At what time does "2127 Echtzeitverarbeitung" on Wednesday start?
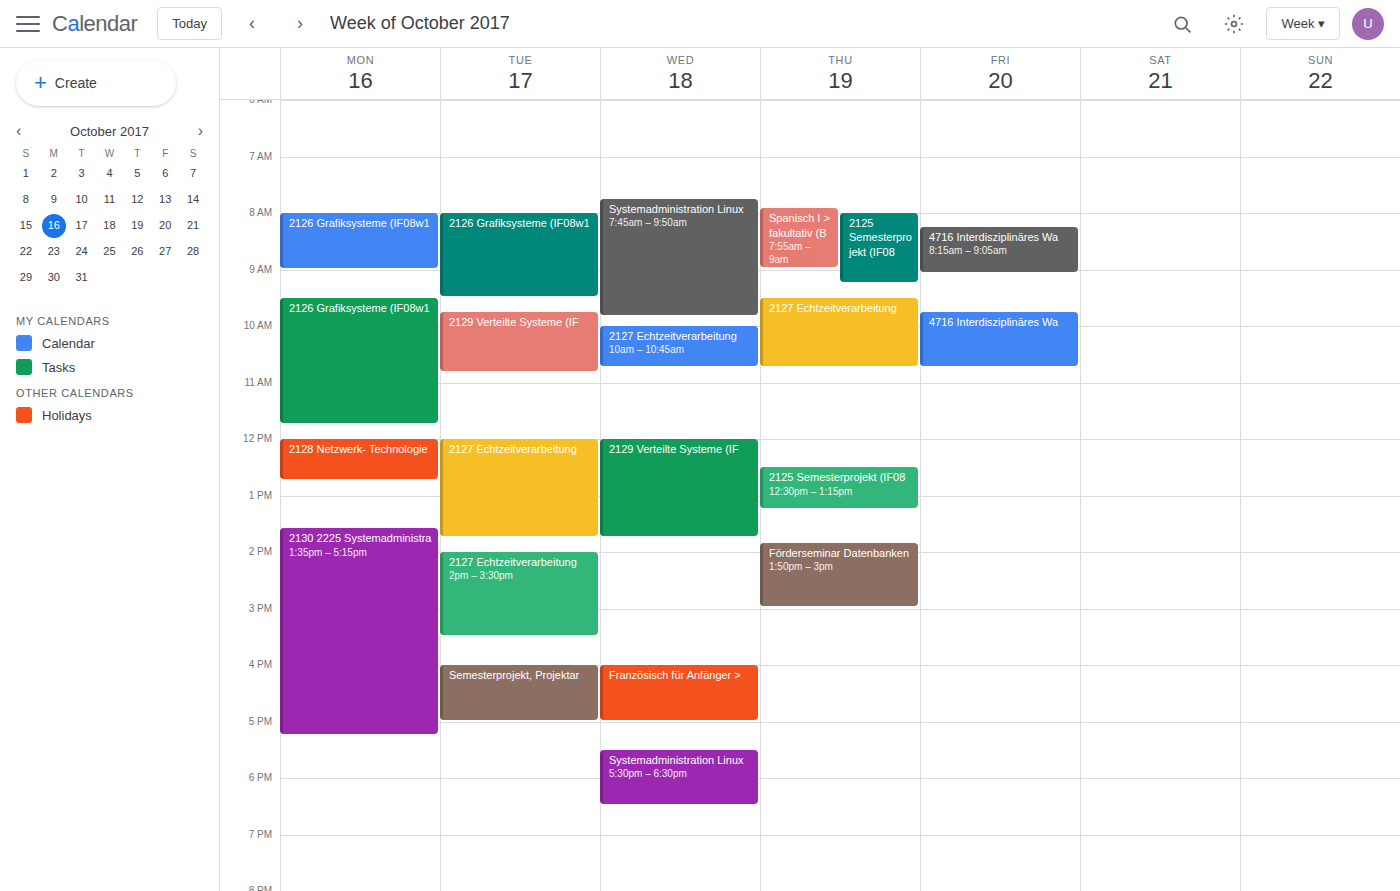
10:00